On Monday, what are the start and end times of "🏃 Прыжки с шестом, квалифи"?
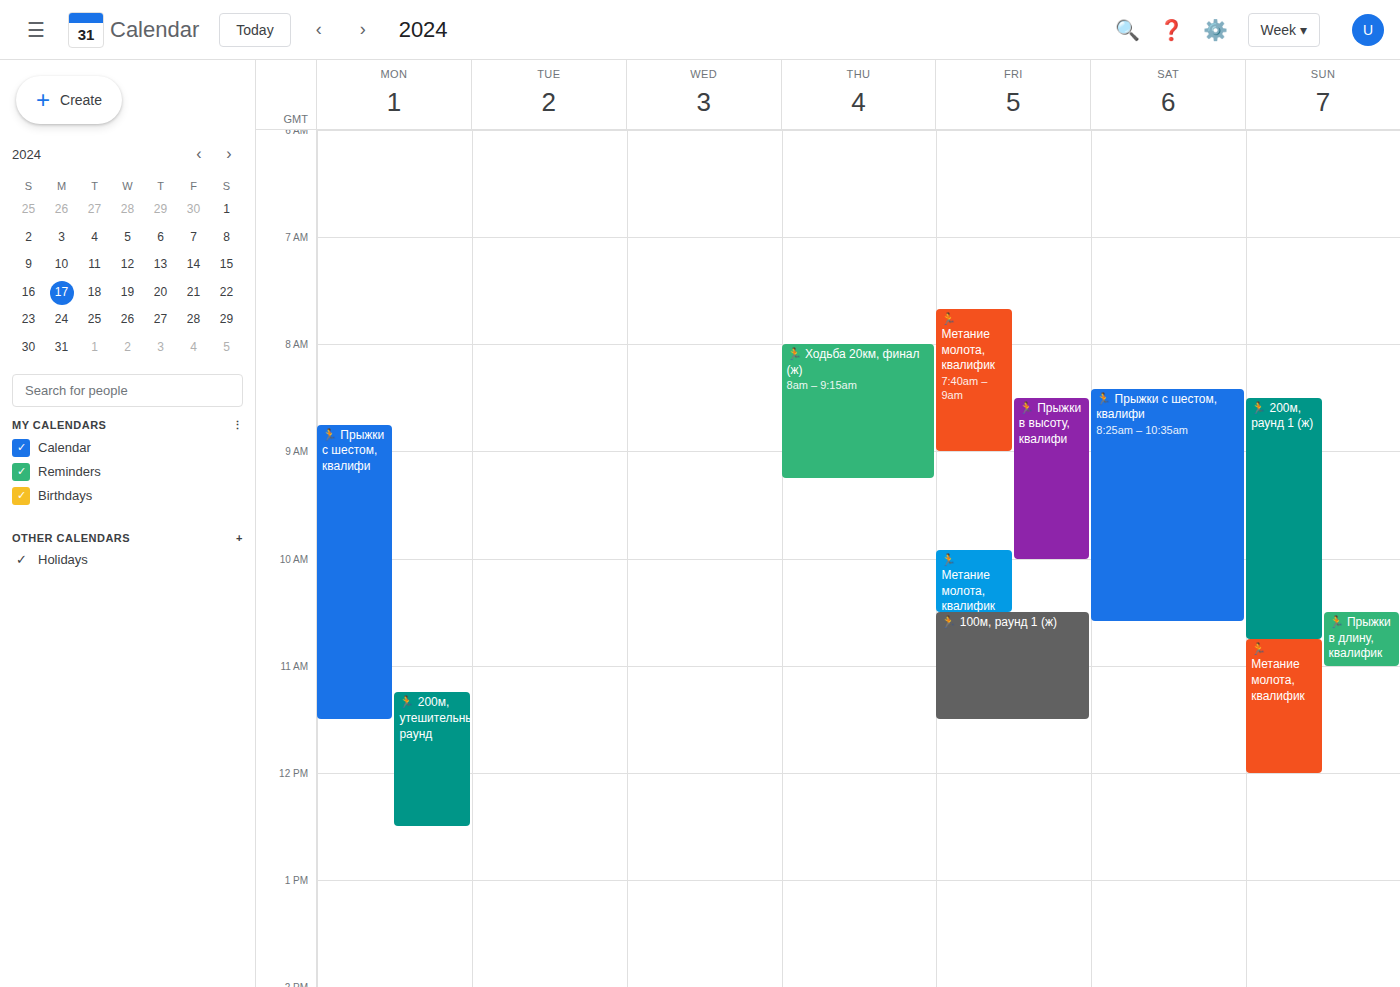
8:45 AM to 11:30 AM